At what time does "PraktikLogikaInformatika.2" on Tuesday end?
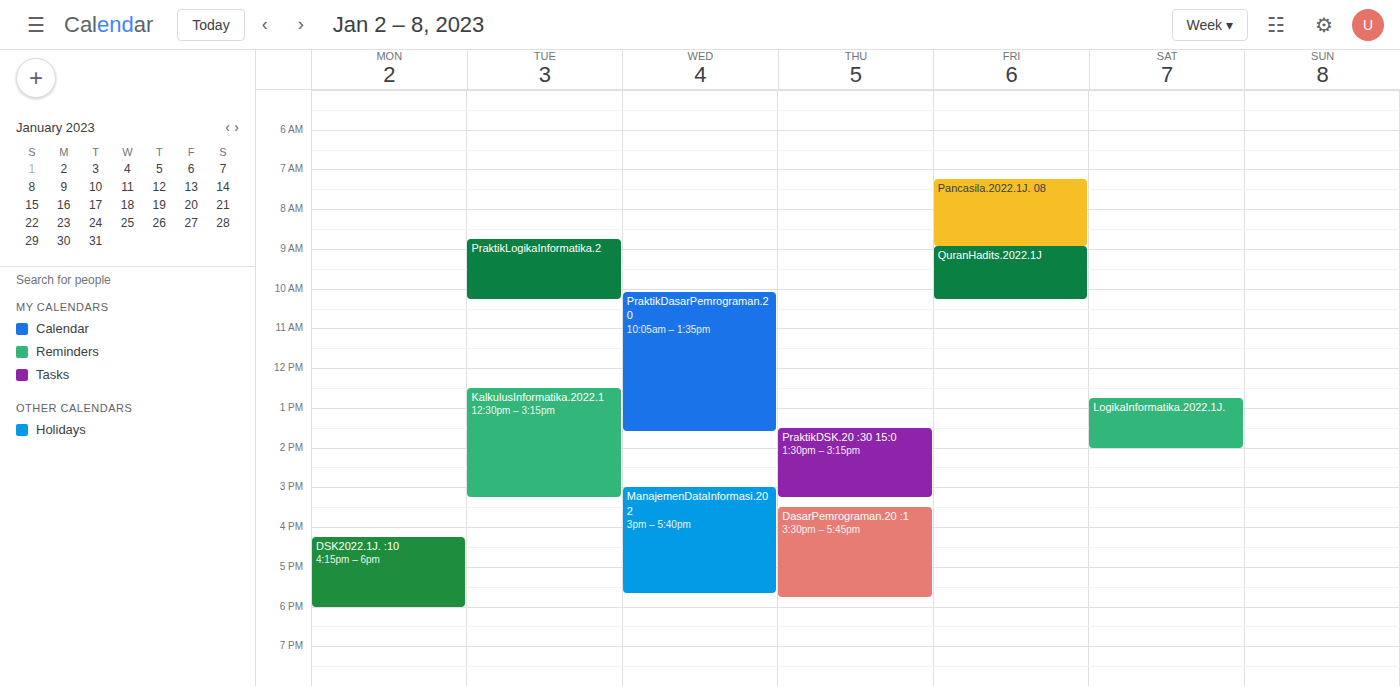
10:15 AM